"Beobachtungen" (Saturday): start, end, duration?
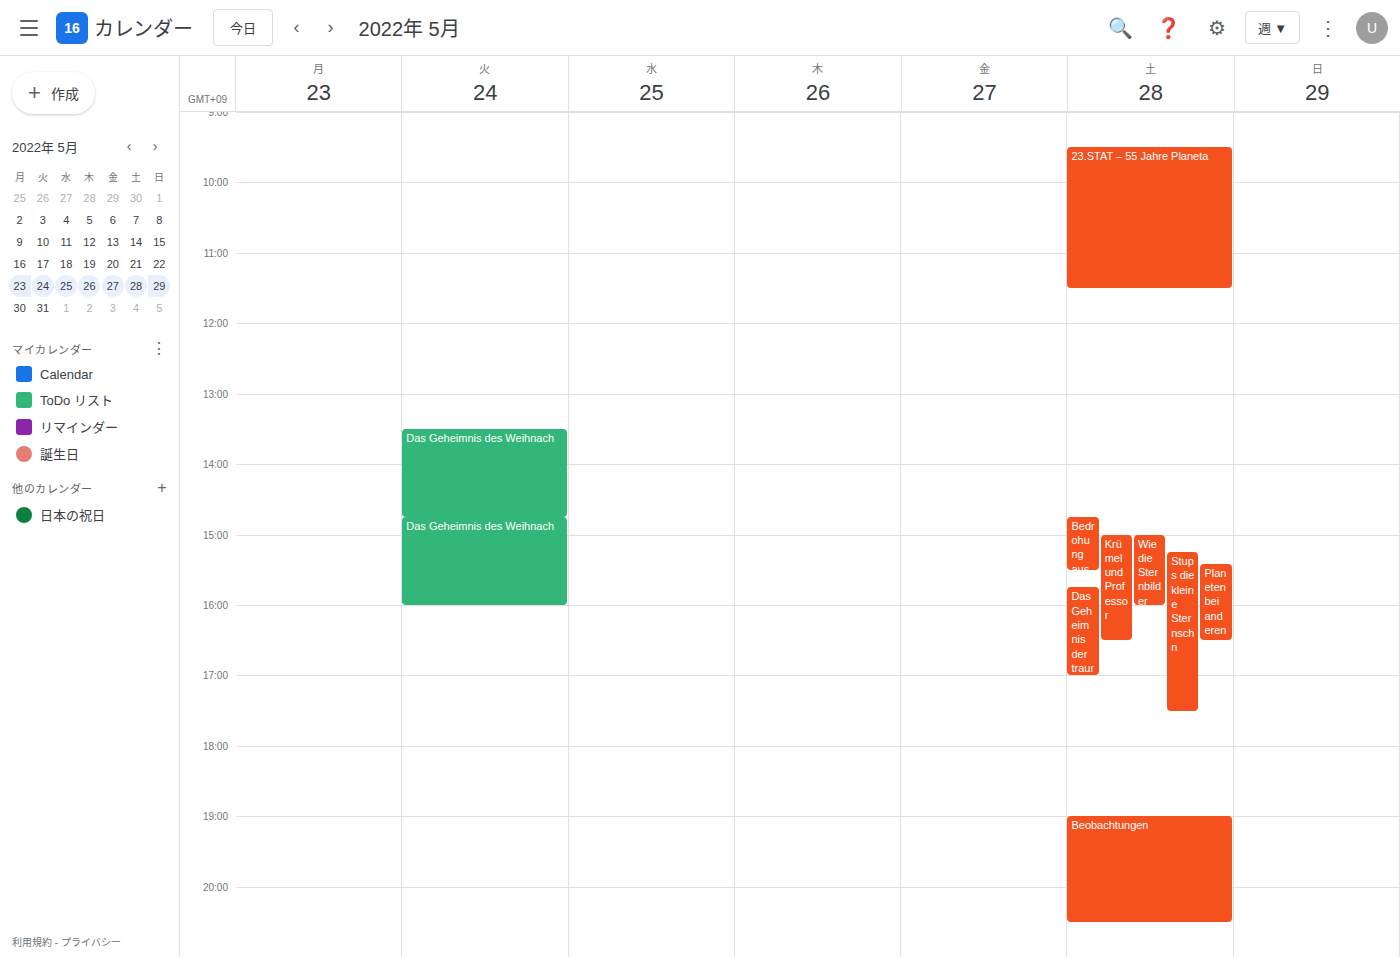
7:00 PM to 8:30 PM, 1 hour 30 minutes